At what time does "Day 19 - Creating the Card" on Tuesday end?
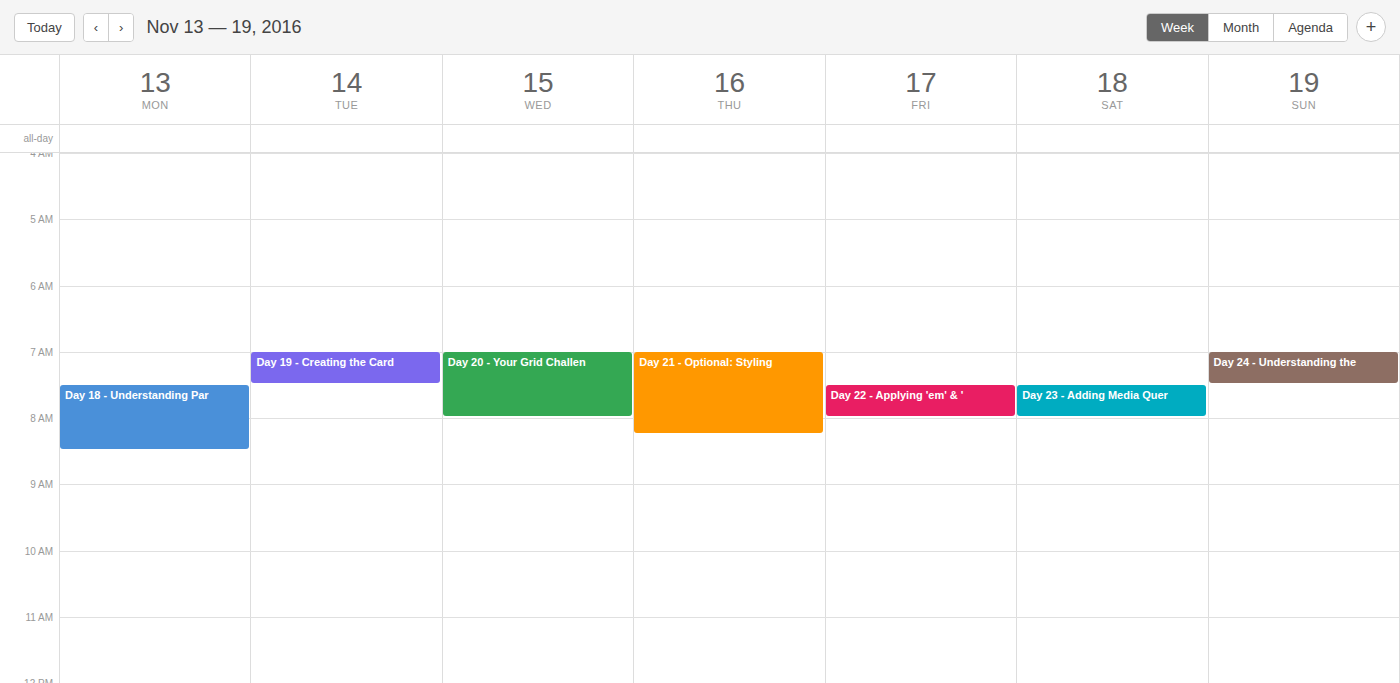
07:30